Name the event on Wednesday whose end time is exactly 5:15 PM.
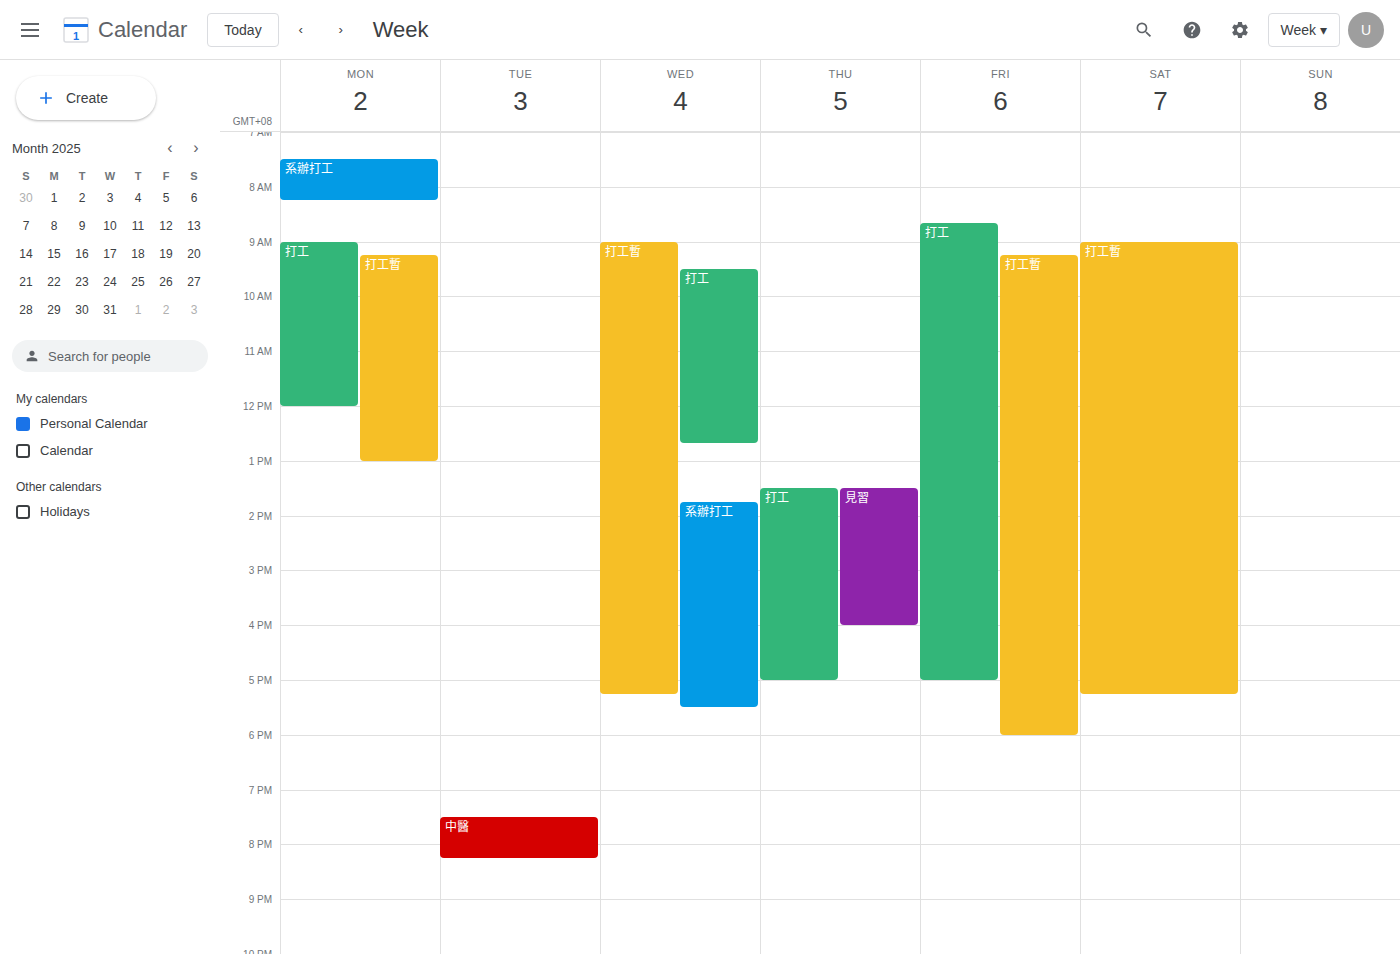
"打工暫"